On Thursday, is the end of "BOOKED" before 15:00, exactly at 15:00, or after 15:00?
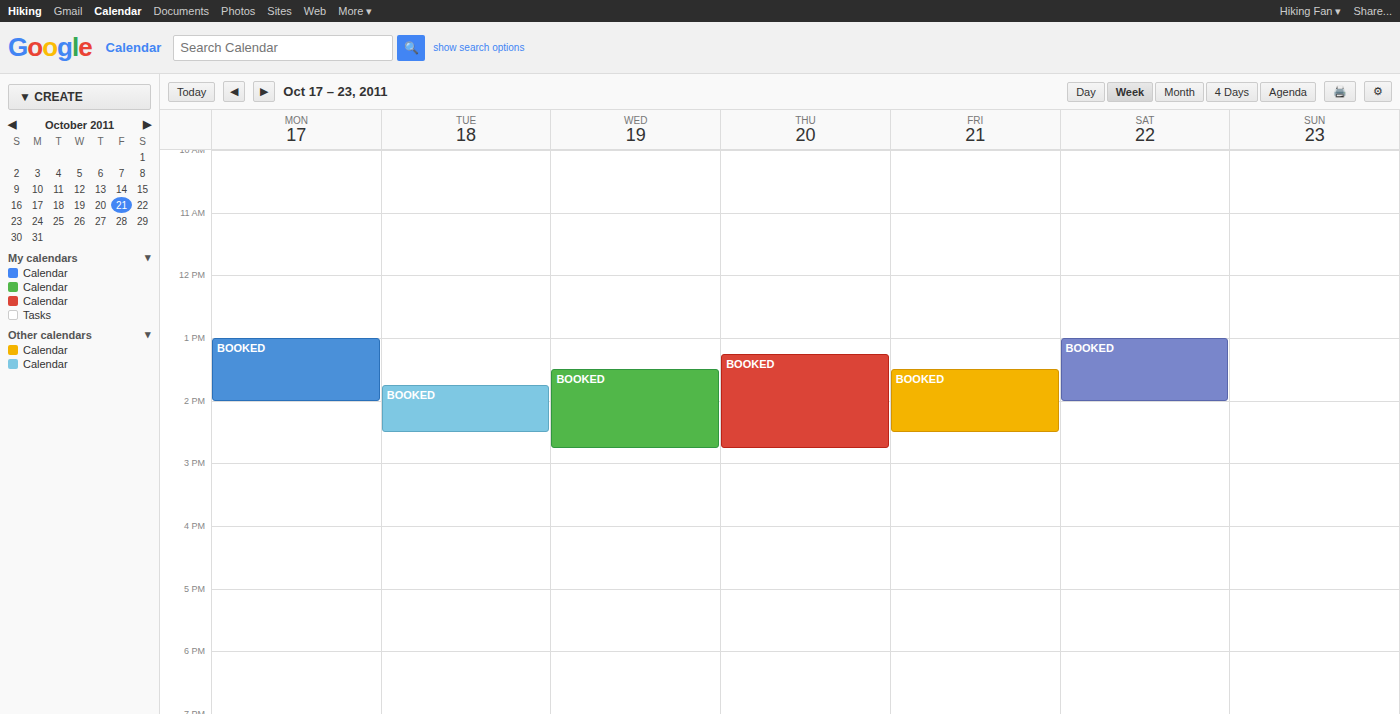
14:45 -- before 15:00, 15 minutes above the 15:00 line.